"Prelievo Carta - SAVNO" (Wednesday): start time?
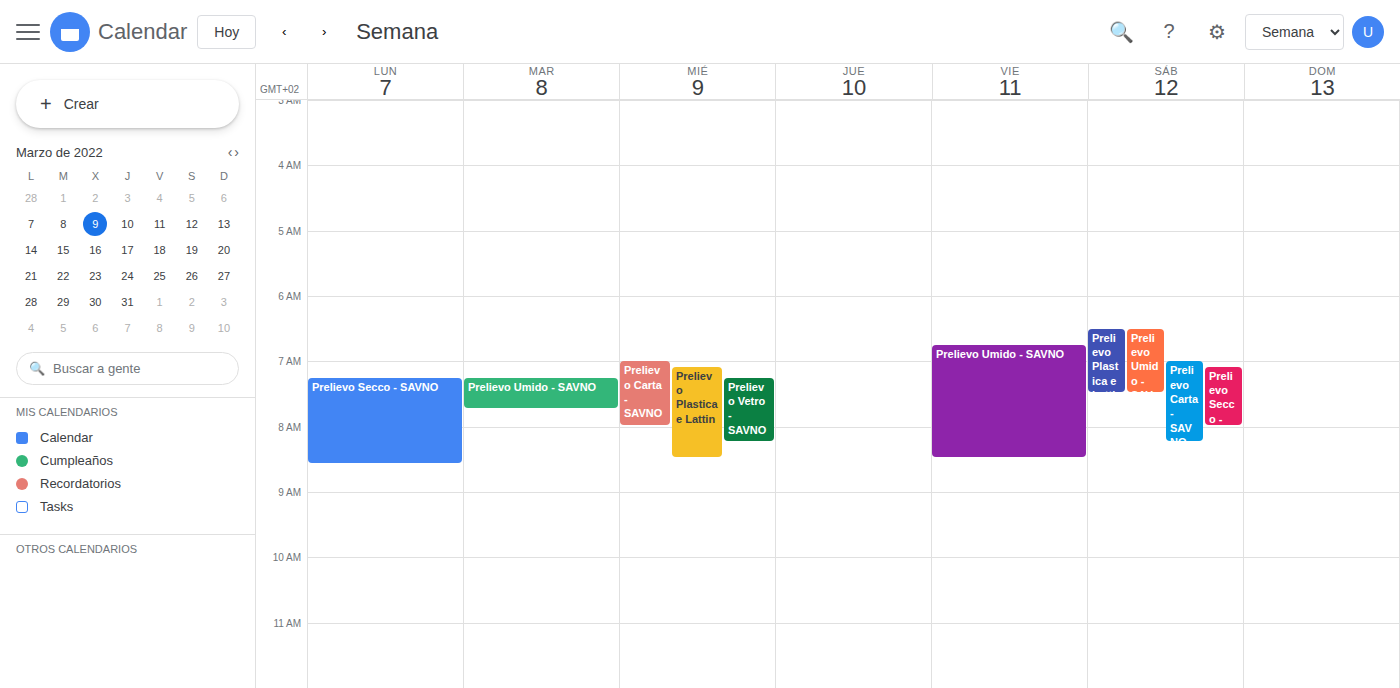
7:00 AM